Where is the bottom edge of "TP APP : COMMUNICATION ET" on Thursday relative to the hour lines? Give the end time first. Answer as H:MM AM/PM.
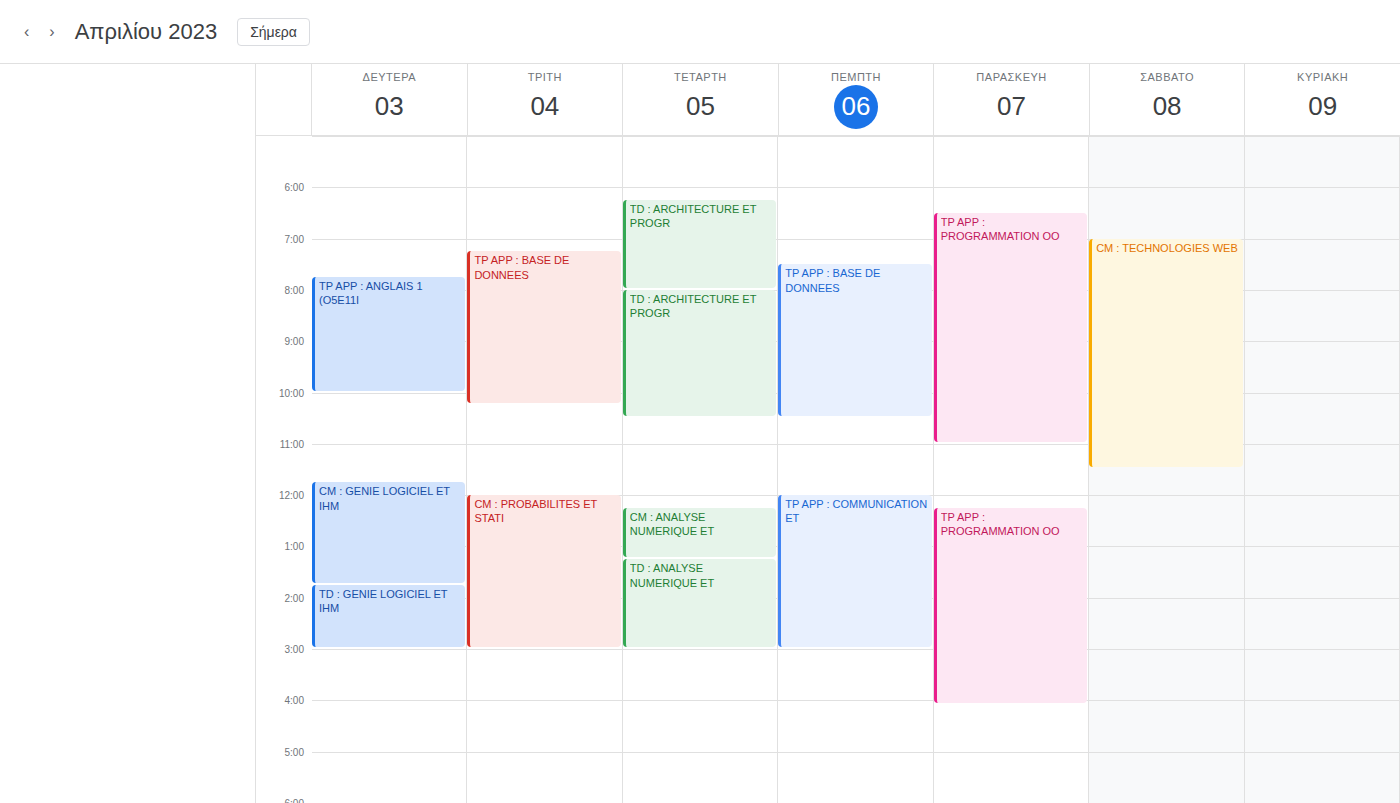
3:00 PM -- exactly on the 3 PM line.